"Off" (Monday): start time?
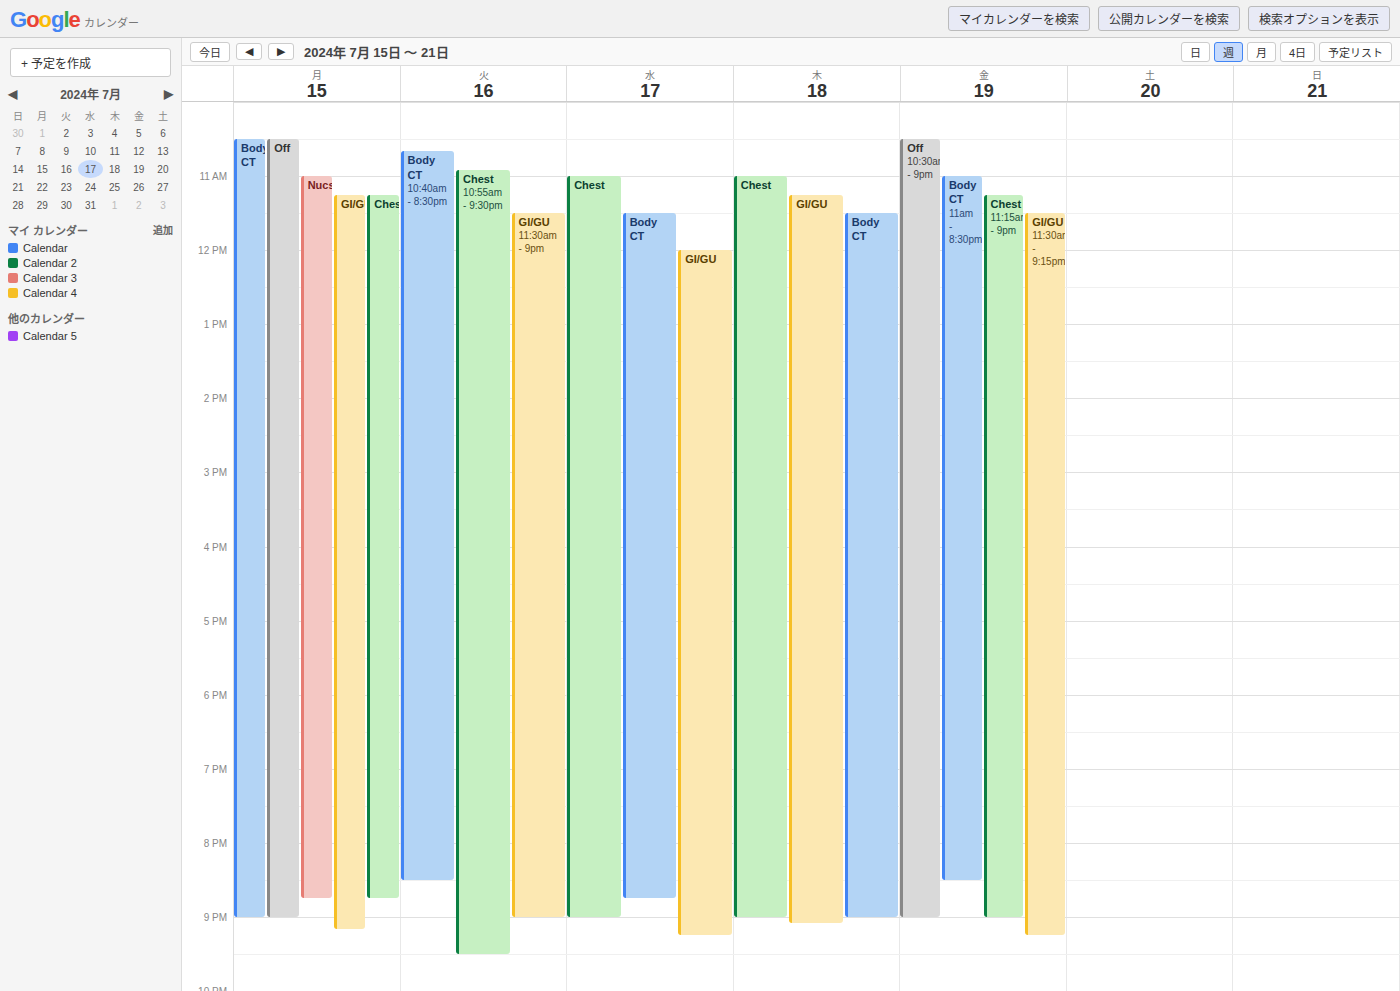
10:30 AM